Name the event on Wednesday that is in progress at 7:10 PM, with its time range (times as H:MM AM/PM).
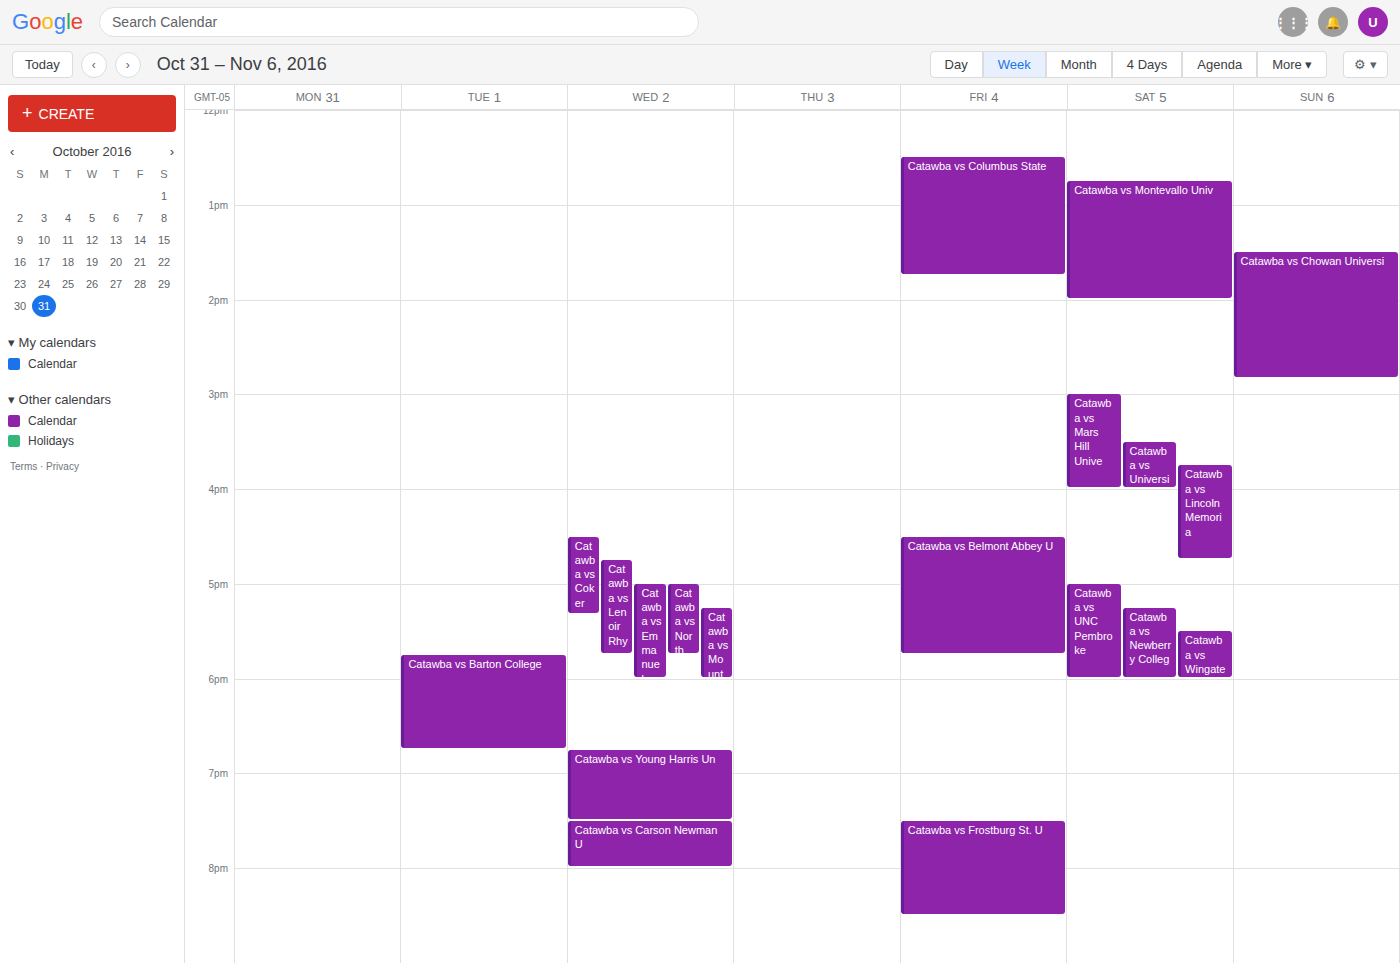
"Catawba vs Young Harris Un", 6:45 PM to 7:30 PM